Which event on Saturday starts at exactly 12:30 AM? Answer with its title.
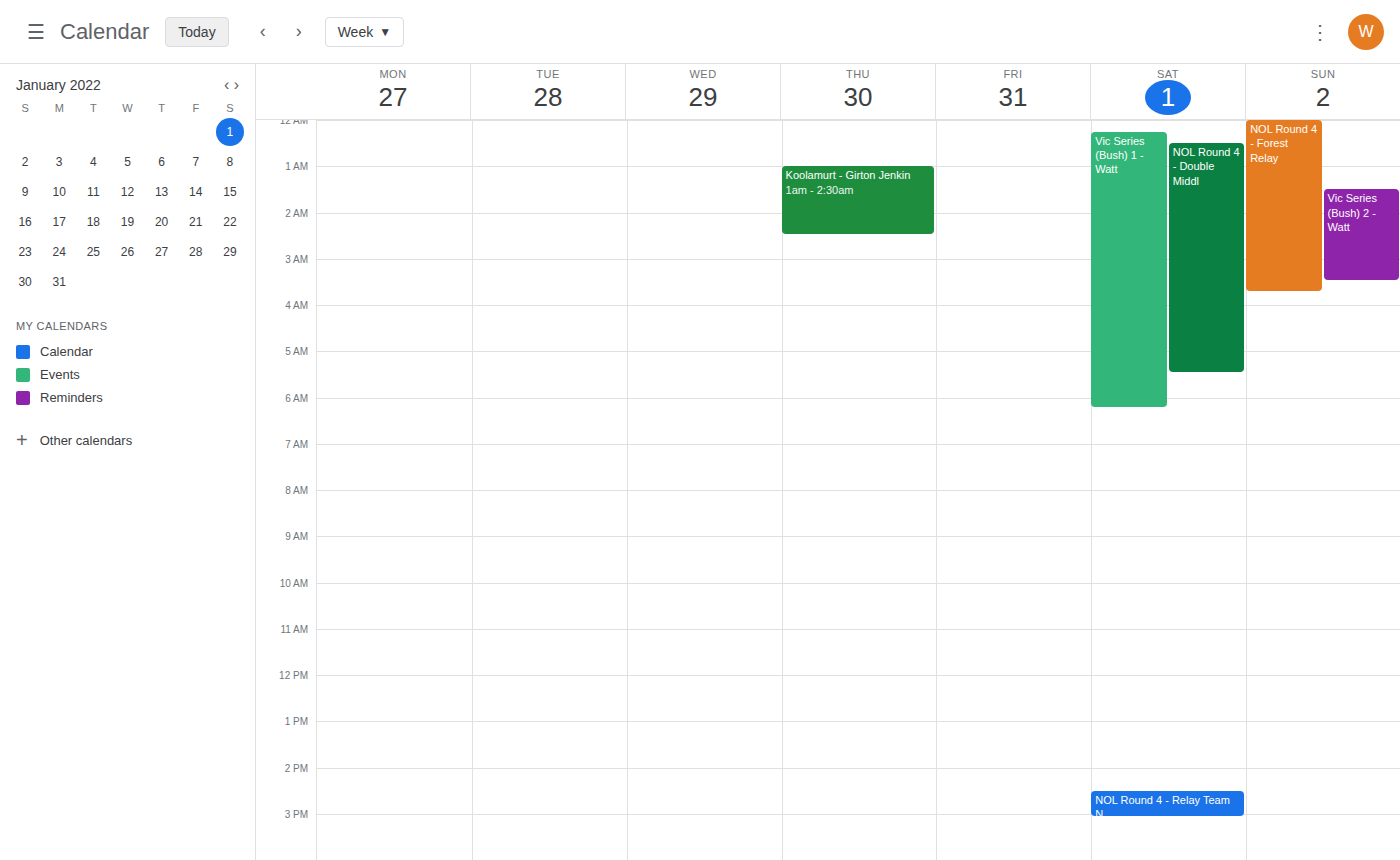
"NOL Round 4 - Double Middl"